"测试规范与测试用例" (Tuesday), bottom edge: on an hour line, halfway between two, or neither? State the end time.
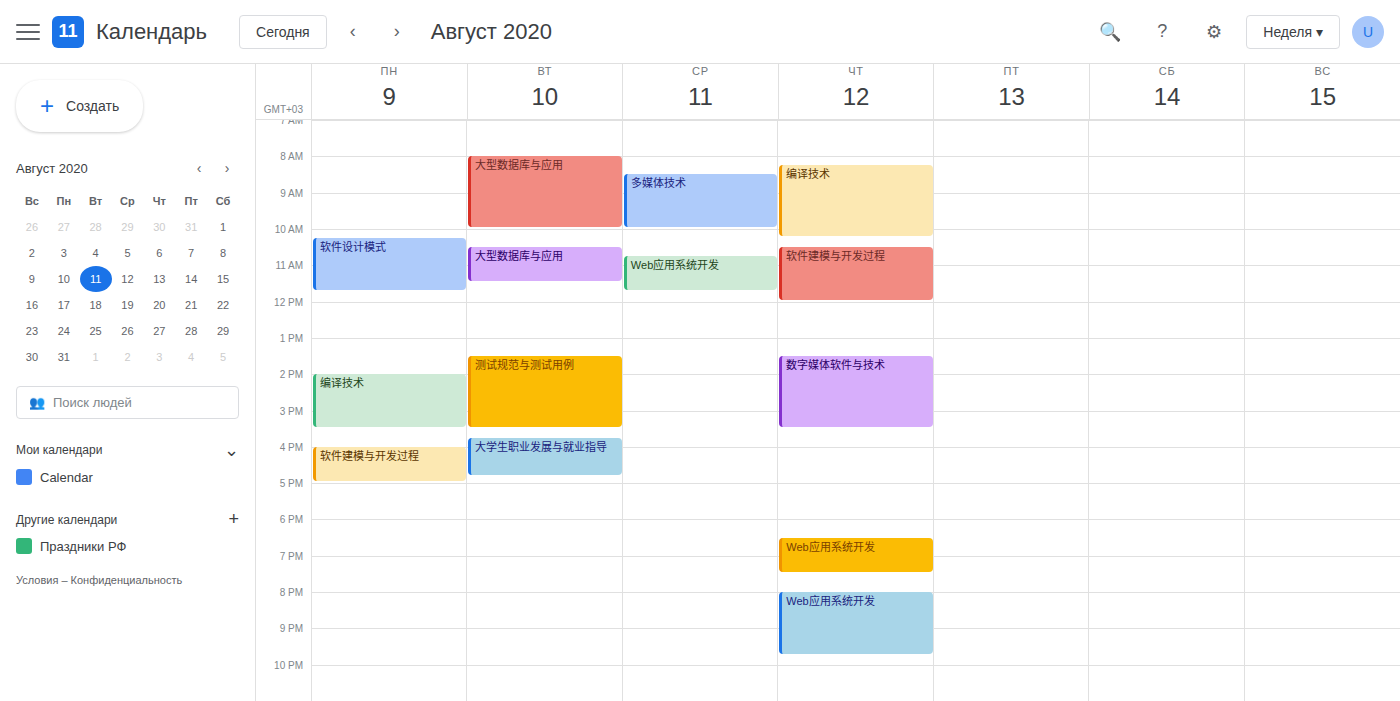
3:30 PM -- halfway between the 3 PM and 4 PM lines.